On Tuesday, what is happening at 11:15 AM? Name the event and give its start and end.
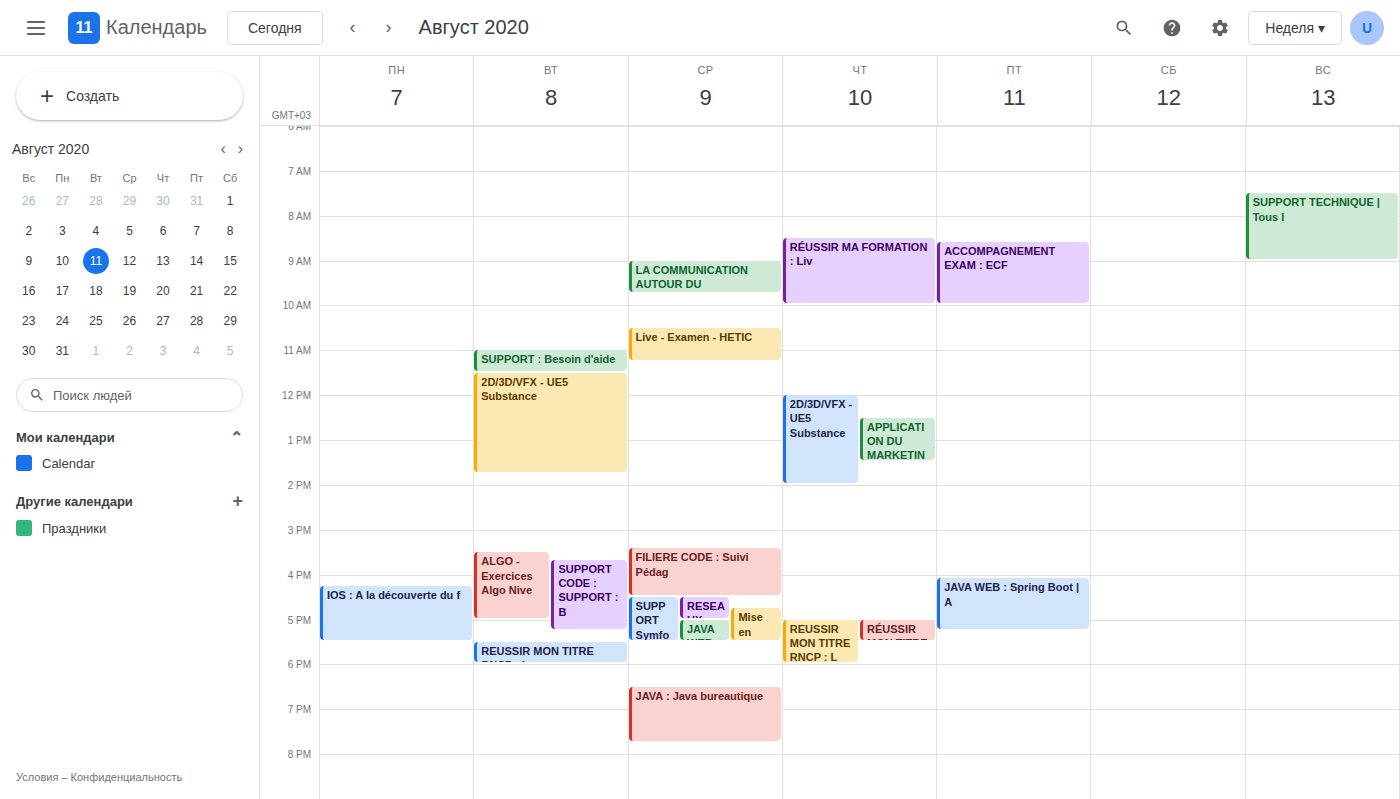
"SUPPORT : Besoin d'aide", 11:00 AM to 11:30 AM